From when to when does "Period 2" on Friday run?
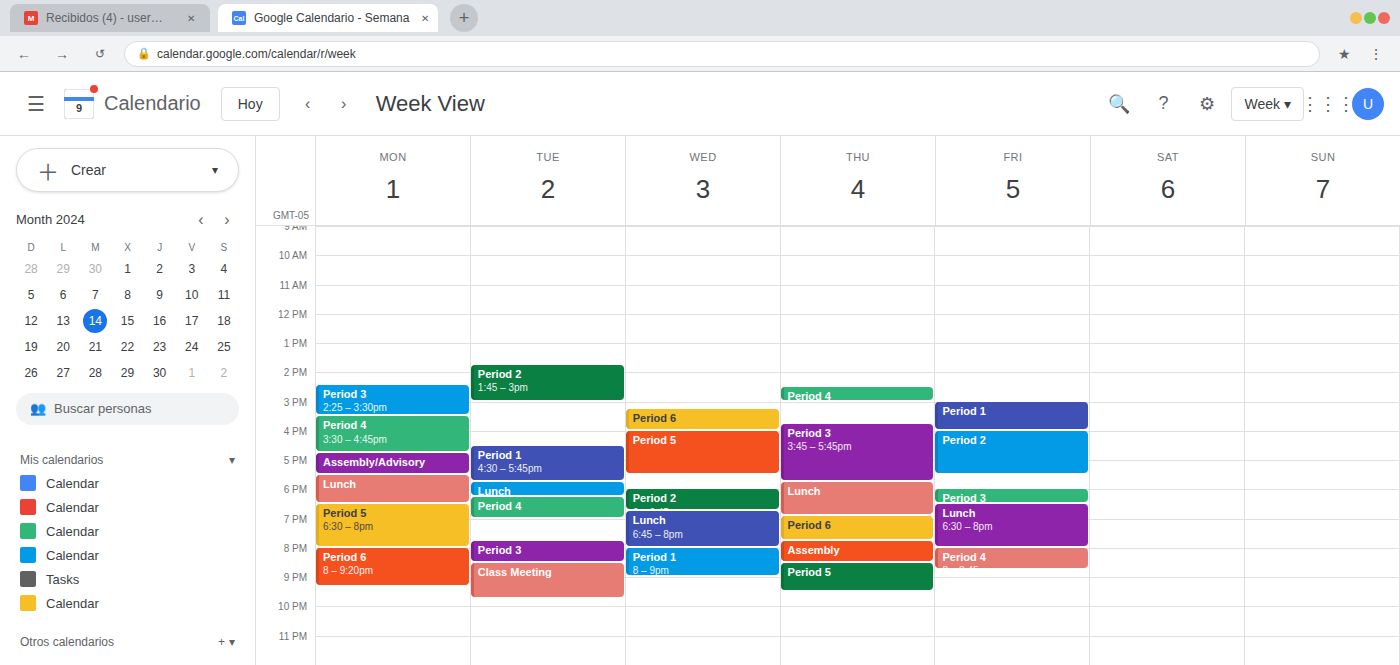
4:00 PM to 5:30 PM